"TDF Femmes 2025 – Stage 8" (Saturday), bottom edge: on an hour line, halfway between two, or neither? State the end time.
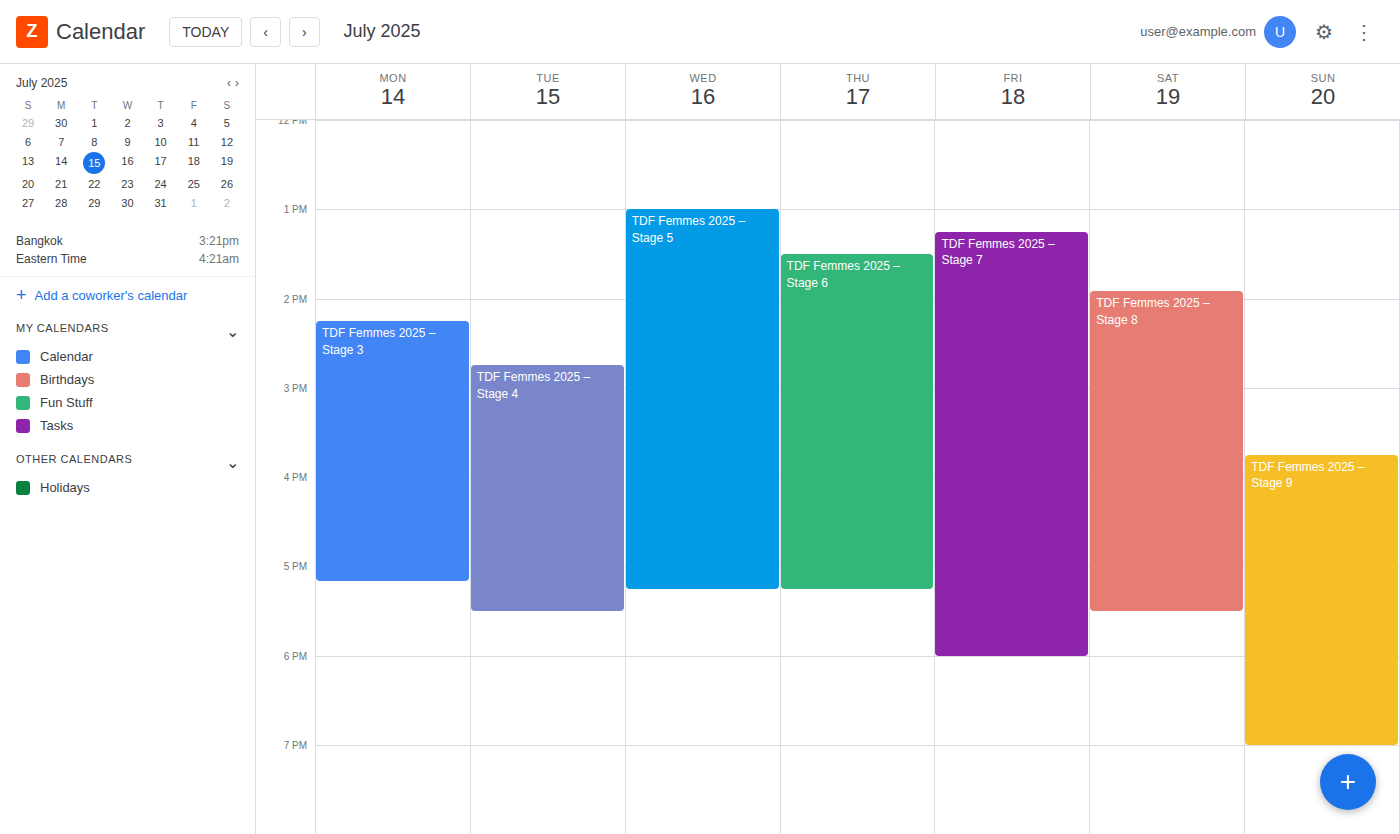
5:30 PM -- halfway between the 5 PM and 6 PM lines.